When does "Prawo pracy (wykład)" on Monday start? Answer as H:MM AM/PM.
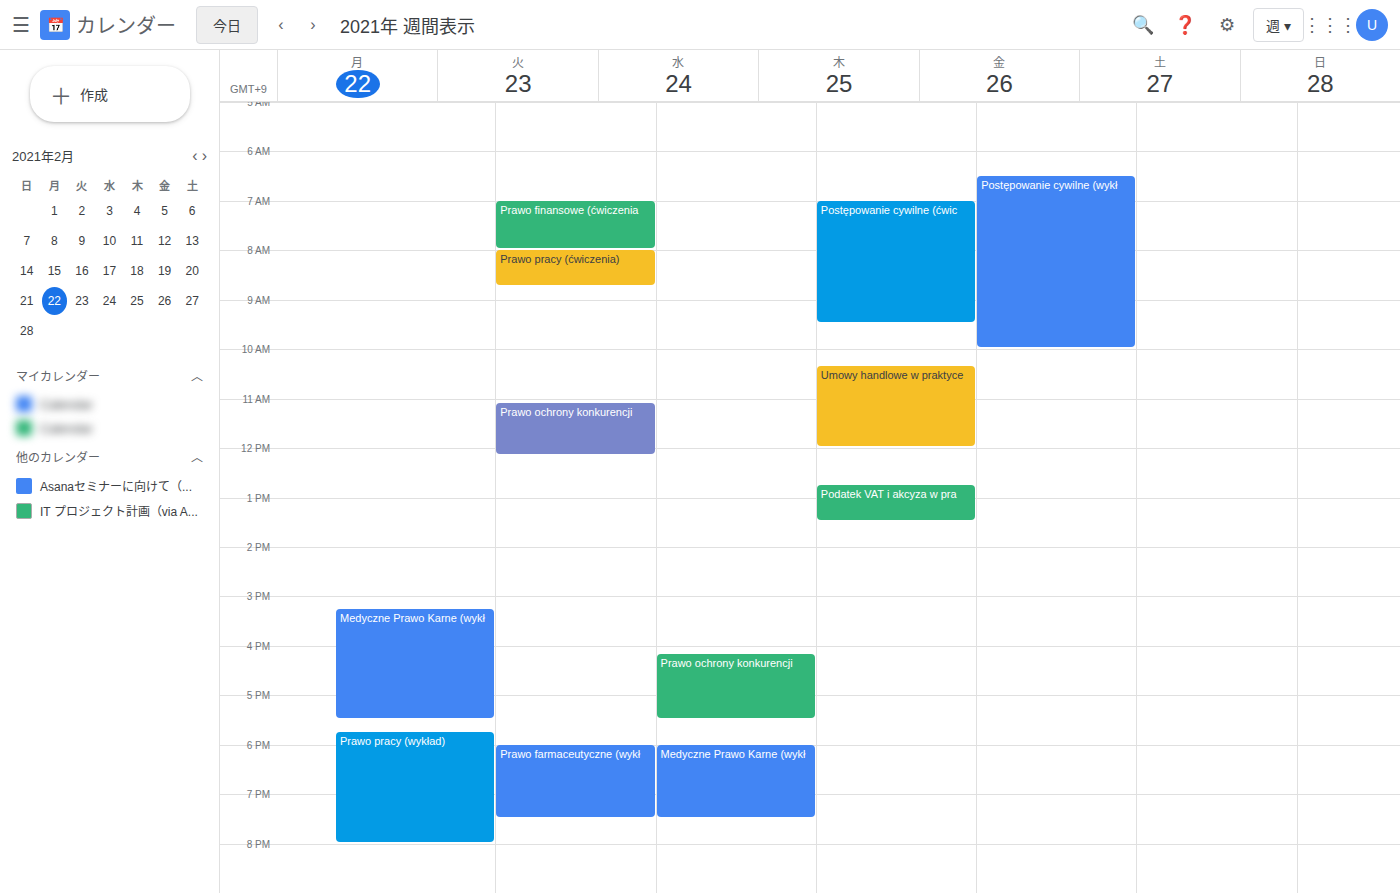
5:45 PM